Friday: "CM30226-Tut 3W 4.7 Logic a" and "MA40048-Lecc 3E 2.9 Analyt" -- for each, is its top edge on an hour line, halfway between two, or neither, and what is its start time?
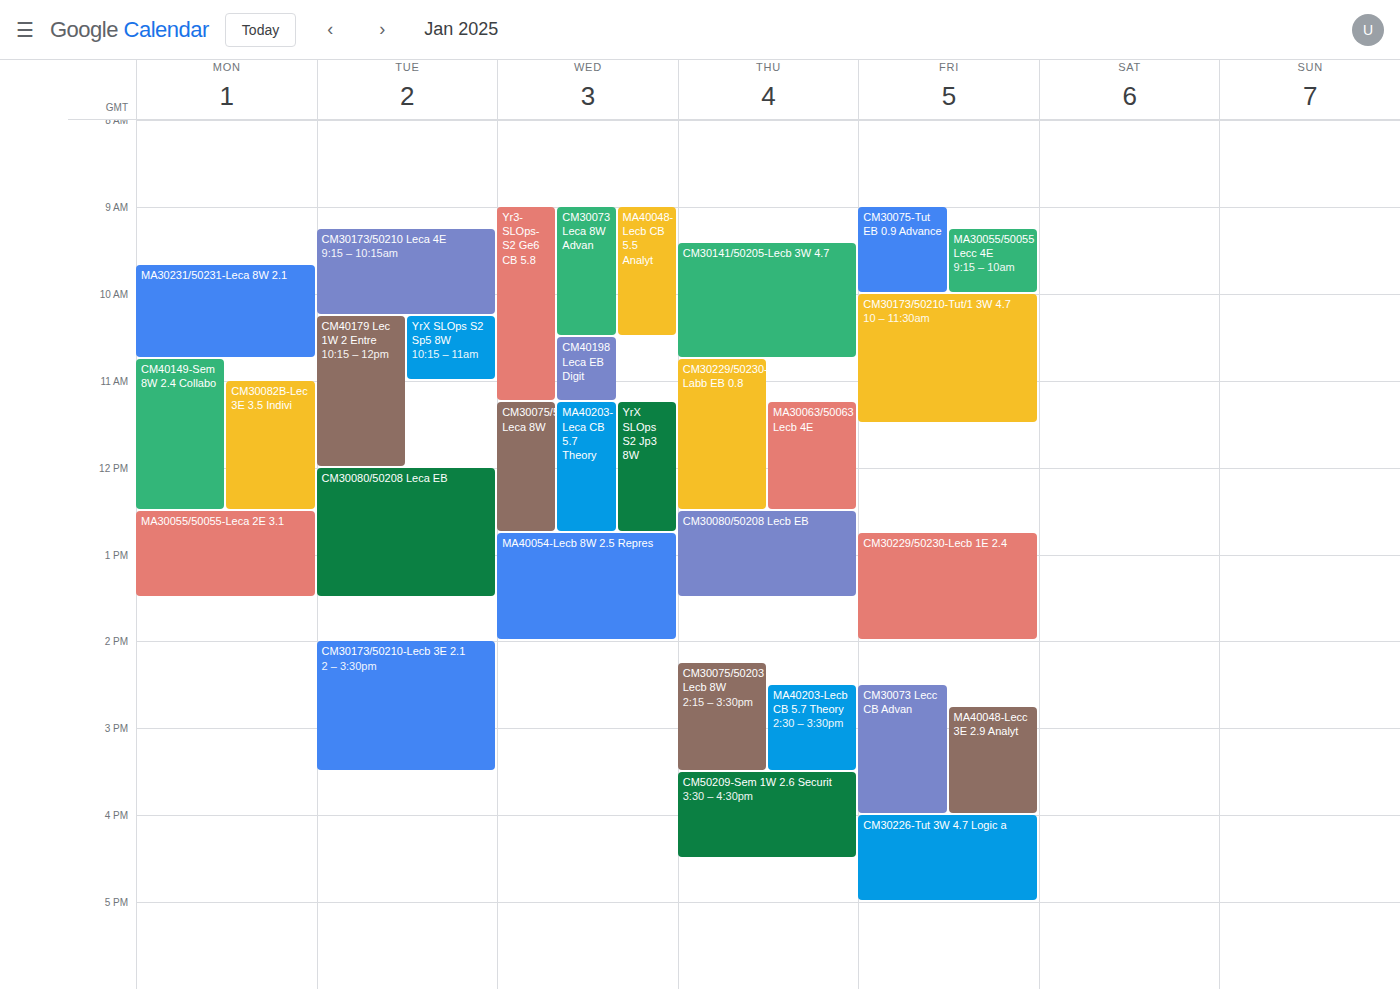
"CM30226-Tut 3W 4.7 Logic a": 4:00 PM, exactly on the 4 PM line. "MA40048-Lecc 3E 2.9 Analyt": 2:45 PM, neither: three quarters of the way from the 2 PM line to the 3 PM line.